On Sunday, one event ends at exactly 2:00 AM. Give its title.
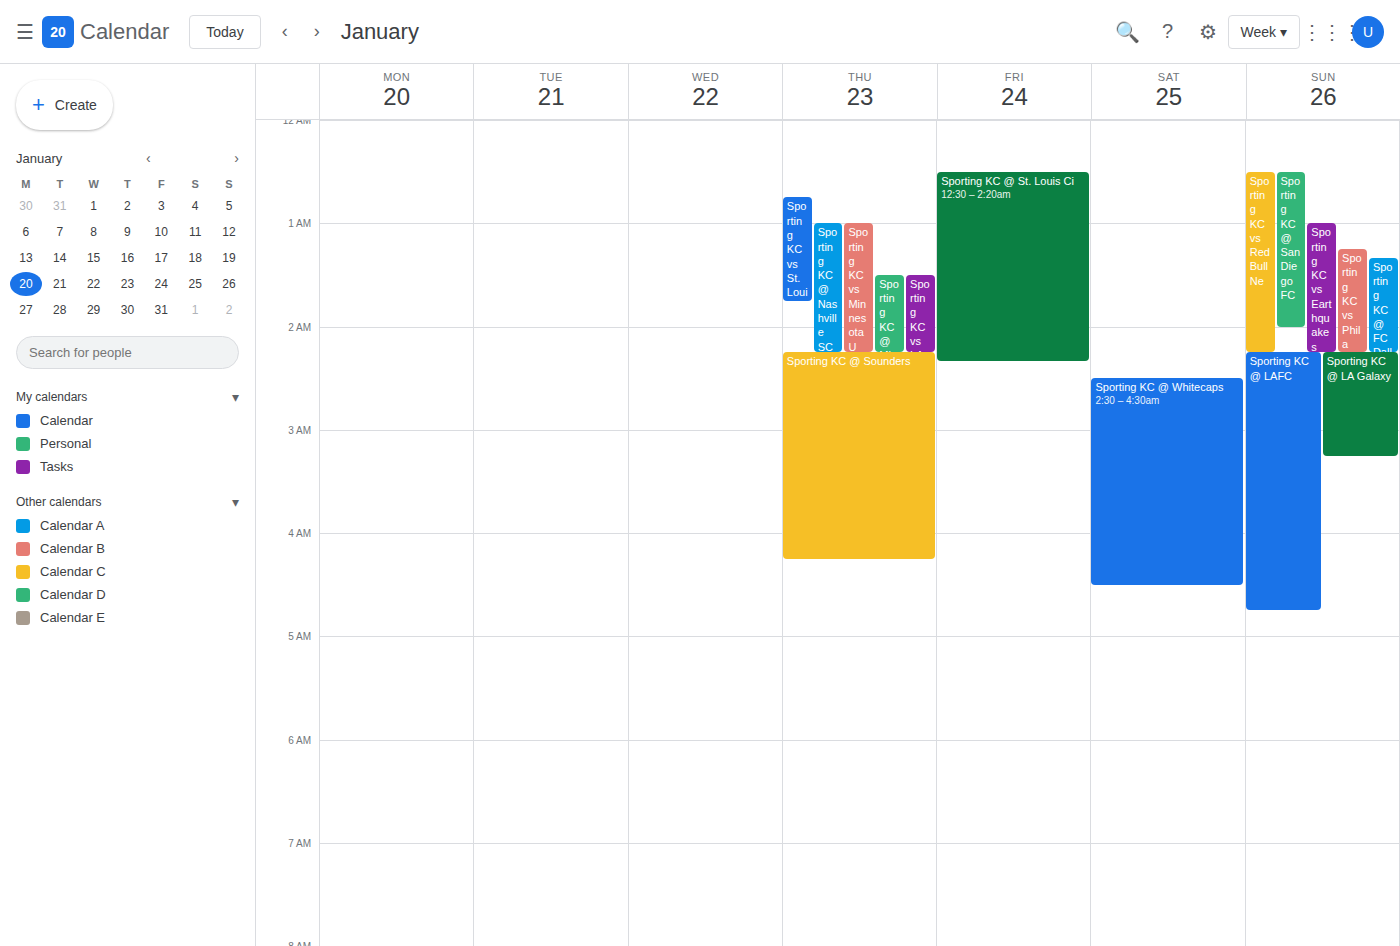
"Sporting KC @ San Diego FC"